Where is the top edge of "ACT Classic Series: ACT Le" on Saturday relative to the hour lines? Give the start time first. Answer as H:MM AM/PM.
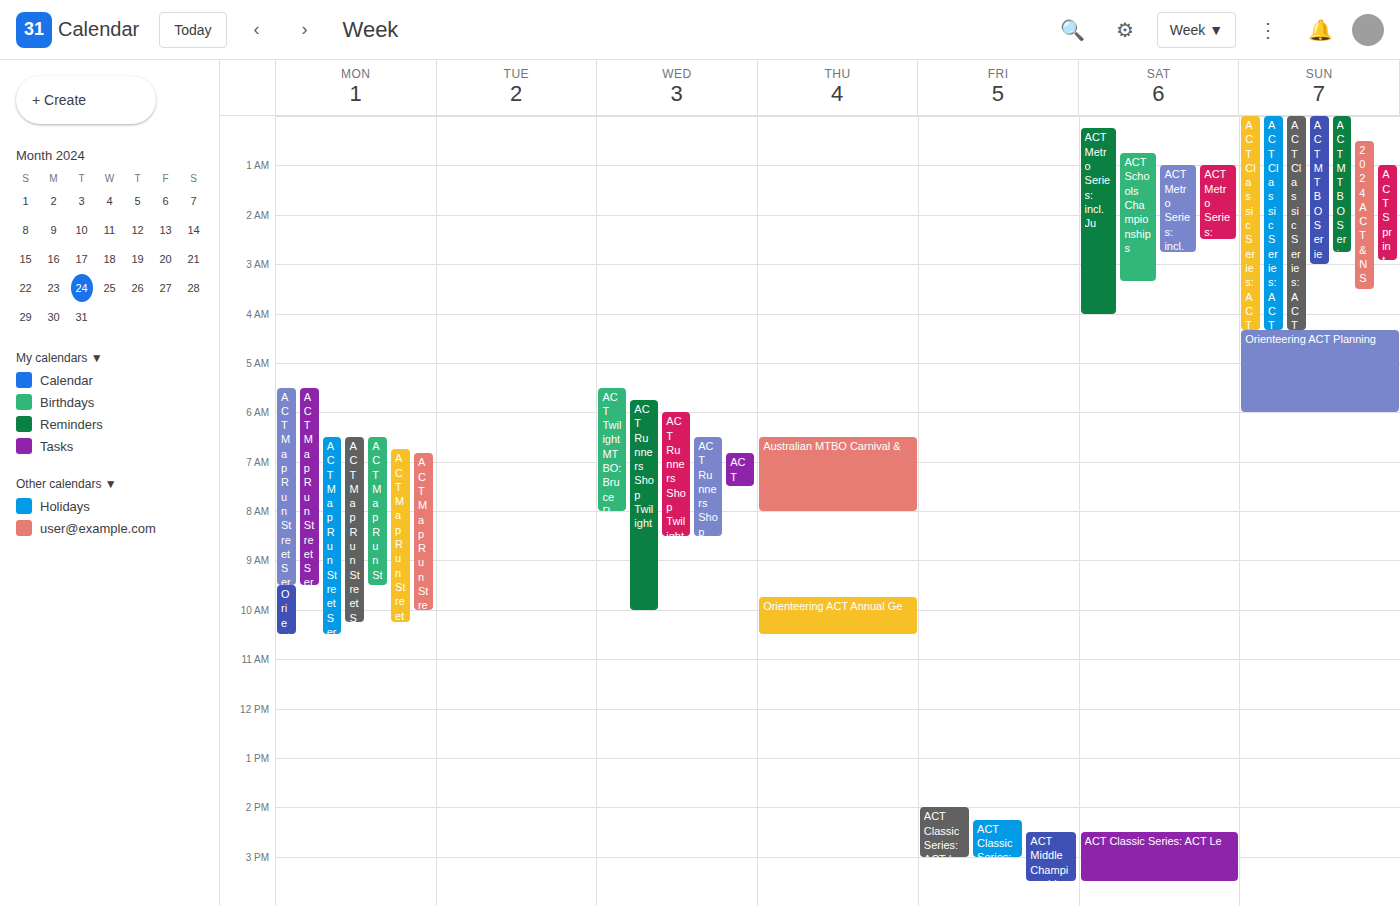
2:30 PM -- halfway between the 2 PM and 3 PM lines.